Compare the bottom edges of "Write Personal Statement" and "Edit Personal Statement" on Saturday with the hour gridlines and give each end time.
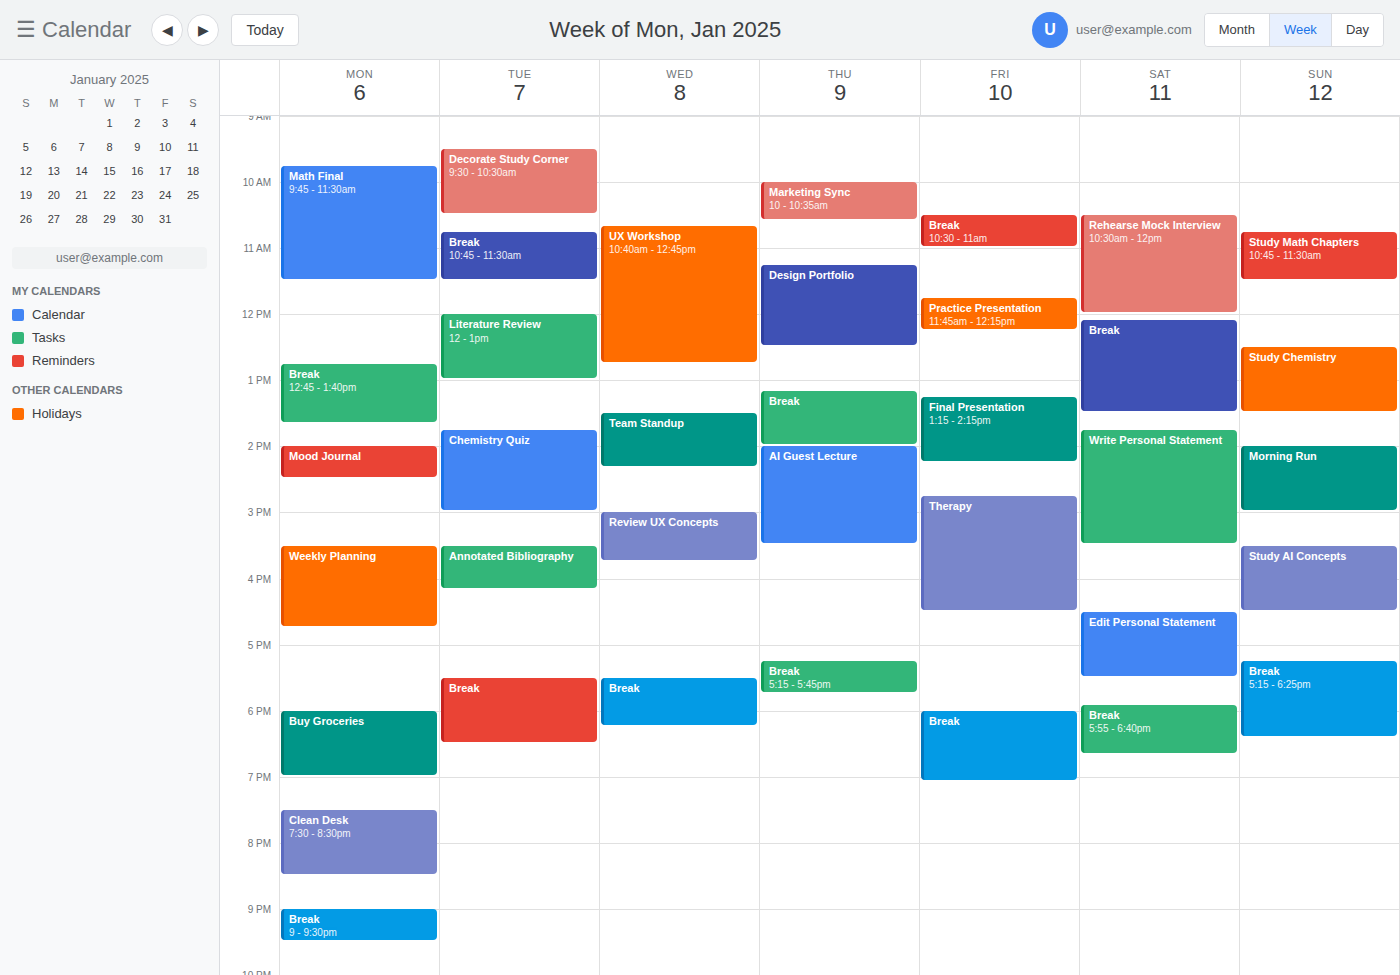
"Write Personal Statement": 3:30 PM, halfway between the 3 PM and 4 PM lines. "Edit Personal Statement": 5:30 PM, halfway between the 5 PM and 6 PM lines.